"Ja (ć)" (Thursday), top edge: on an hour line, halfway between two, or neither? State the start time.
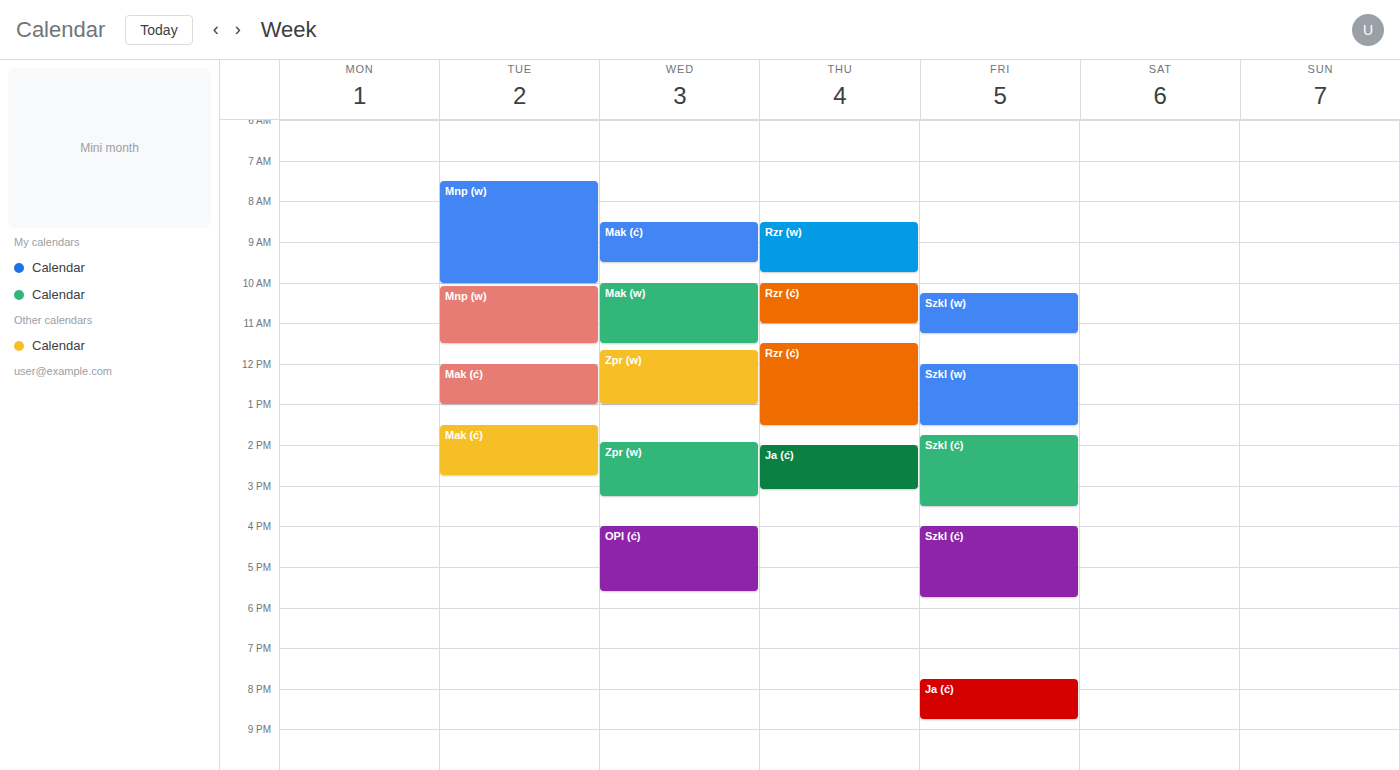
2:00 PM -- exactly on the 2 PM line.